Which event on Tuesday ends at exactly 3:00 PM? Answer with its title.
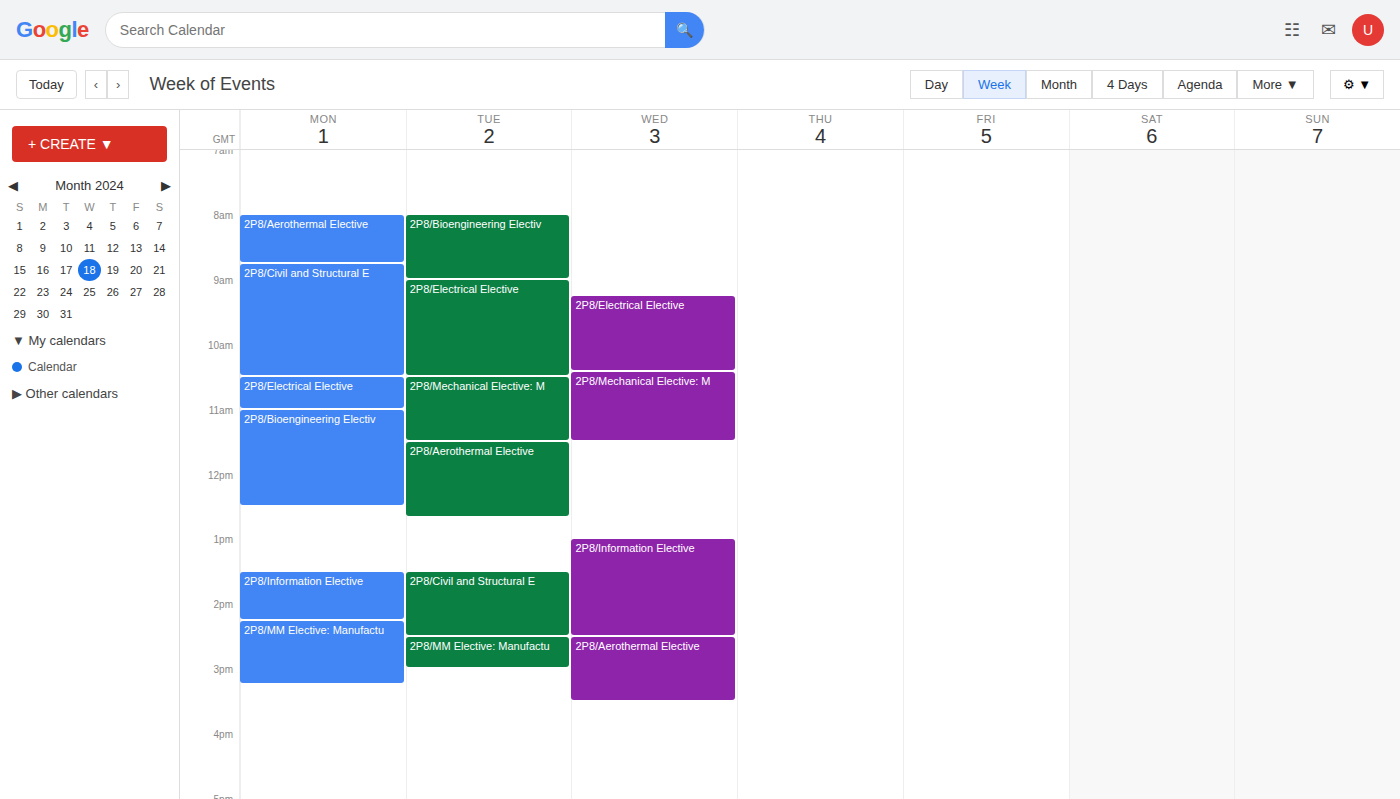
"2P8/MM Elective: Manufactu"